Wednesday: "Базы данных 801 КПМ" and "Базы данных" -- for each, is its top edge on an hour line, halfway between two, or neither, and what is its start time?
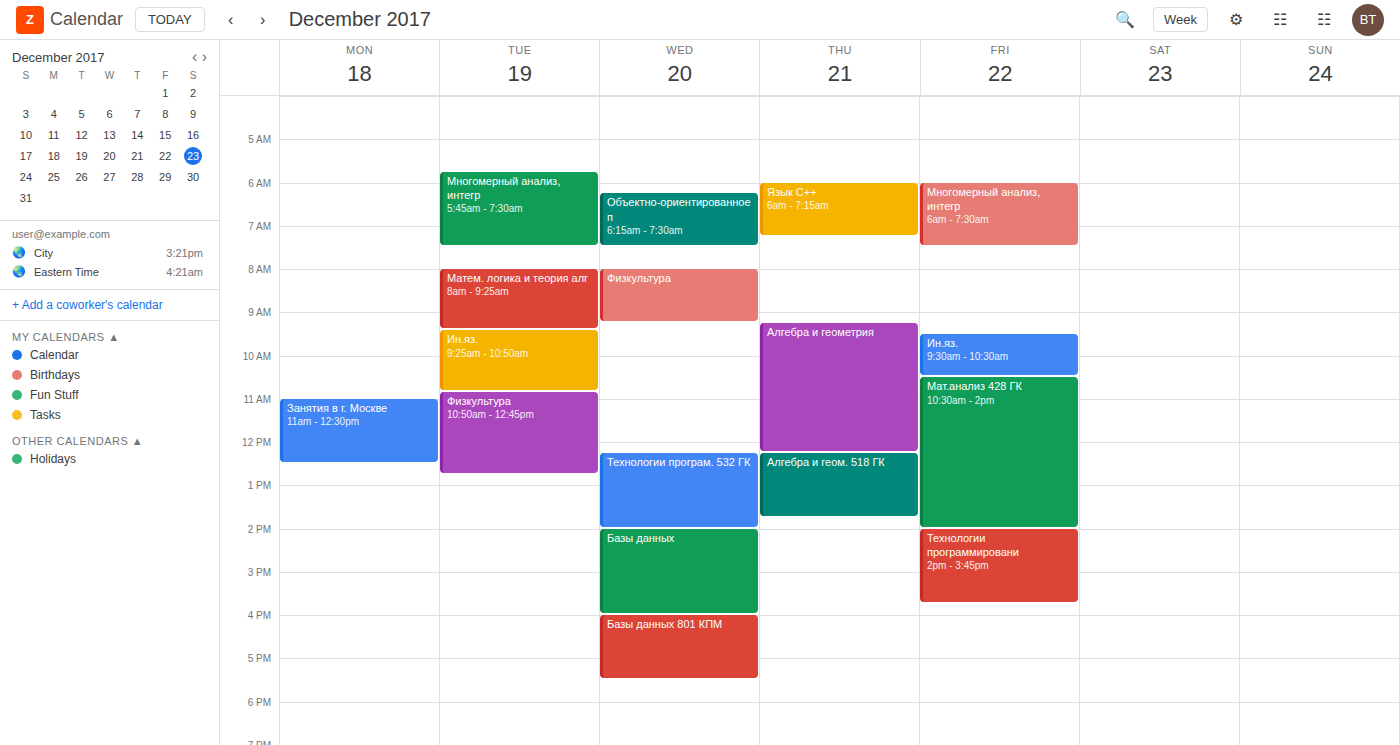
"Базы данных 801 КПМ": 4:00 PM, exactly on the 4 PM line. "Базы данных": 2:00 PM, exactly on the 2 PM line.